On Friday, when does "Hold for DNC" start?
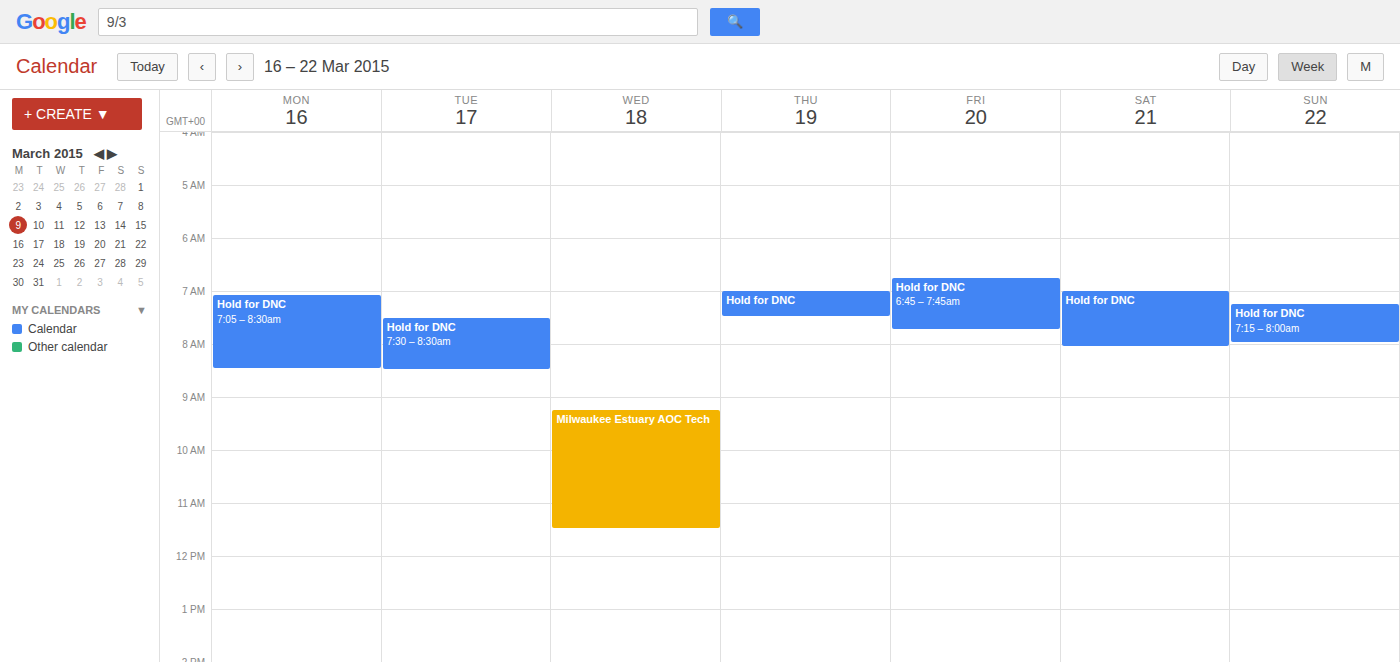
06:45